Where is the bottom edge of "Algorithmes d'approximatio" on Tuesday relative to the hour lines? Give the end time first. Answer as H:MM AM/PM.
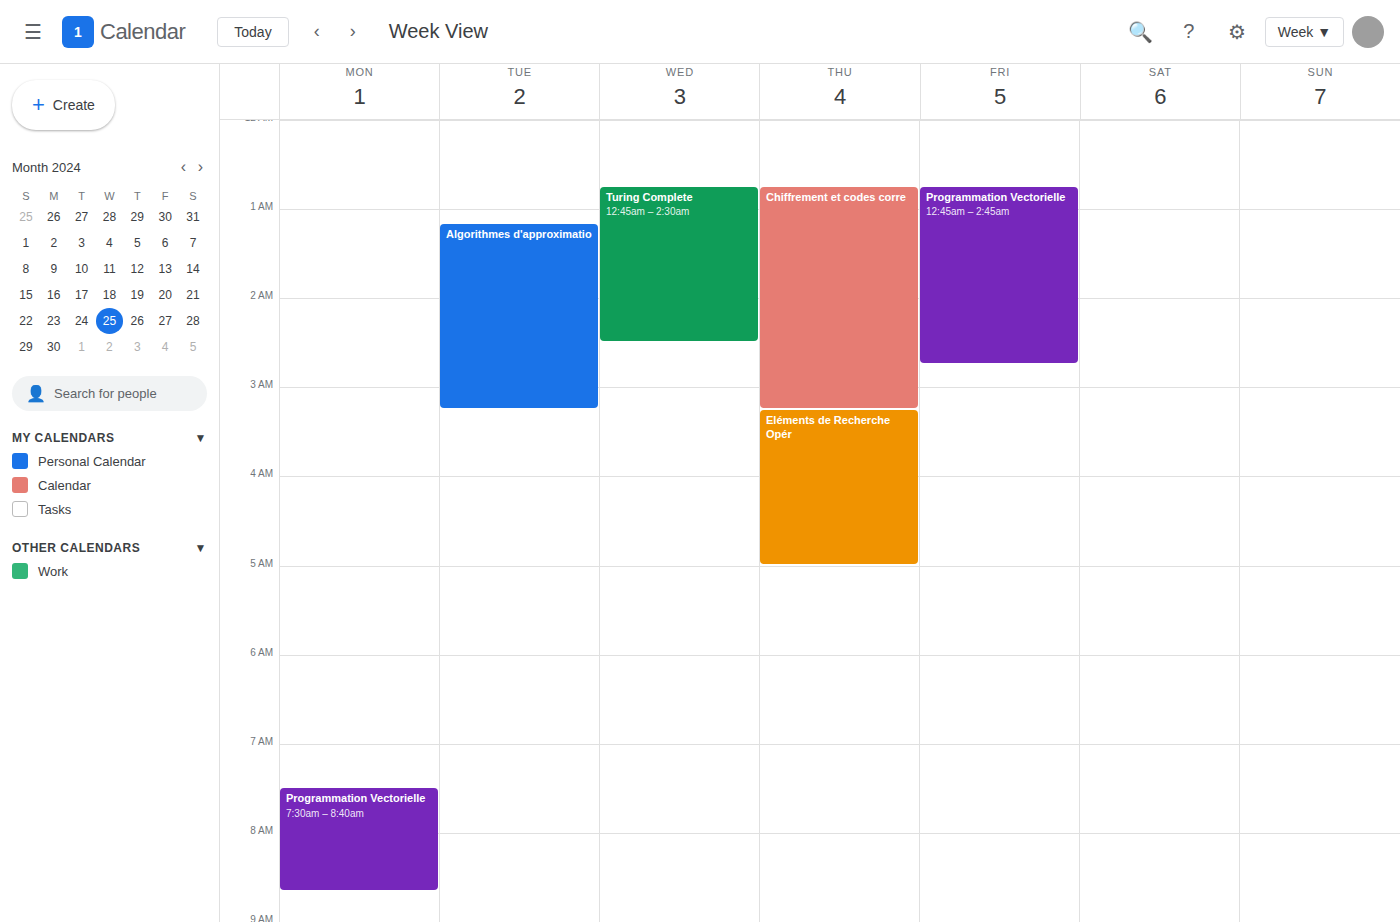
3:15 AM -- neither: a quarter of the way from the 3 AM line to the 4 AM line.